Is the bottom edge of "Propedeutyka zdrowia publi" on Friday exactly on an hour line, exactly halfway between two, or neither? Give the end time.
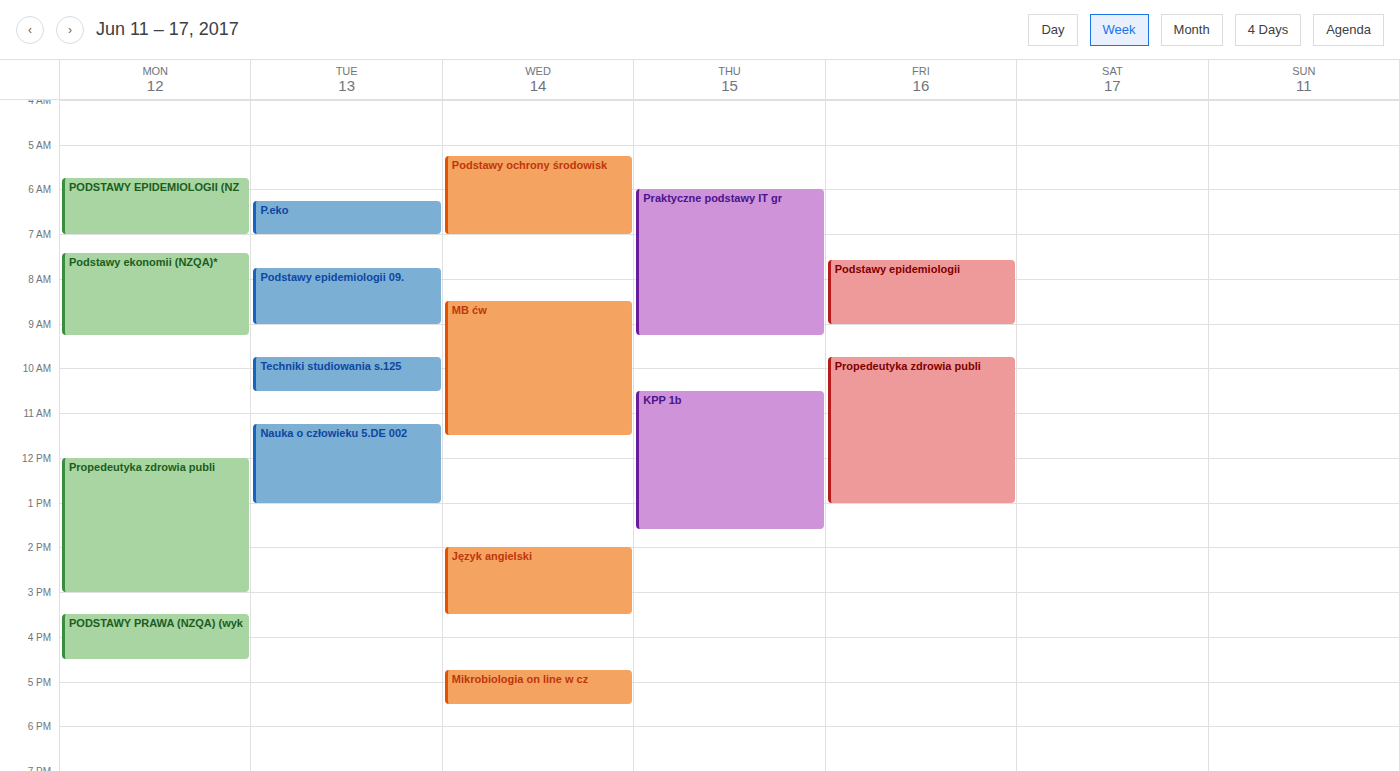
1:00 PM -- exactly on the 1 PM line.